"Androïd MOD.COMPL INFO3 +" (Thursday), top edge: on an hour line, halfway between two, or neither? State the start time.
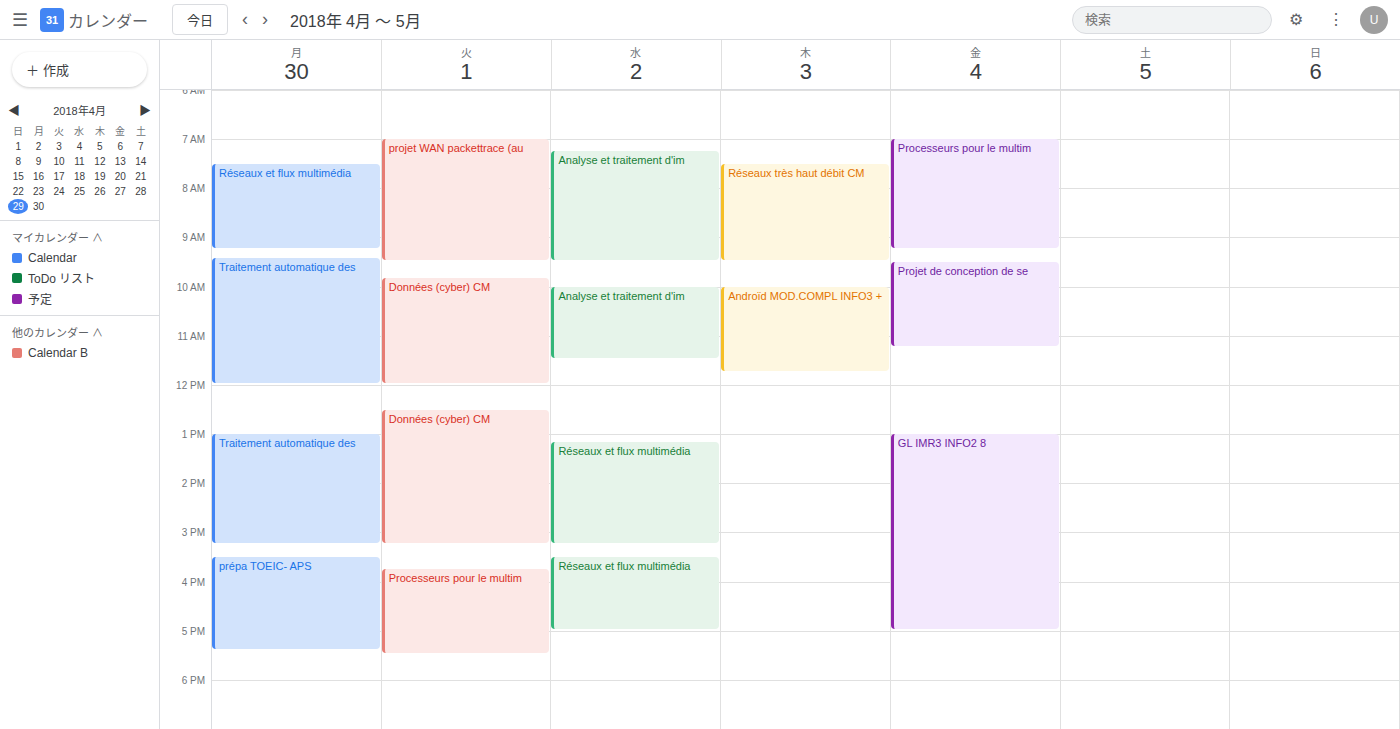
10:00 AM -- exactly on the 10 AM line.